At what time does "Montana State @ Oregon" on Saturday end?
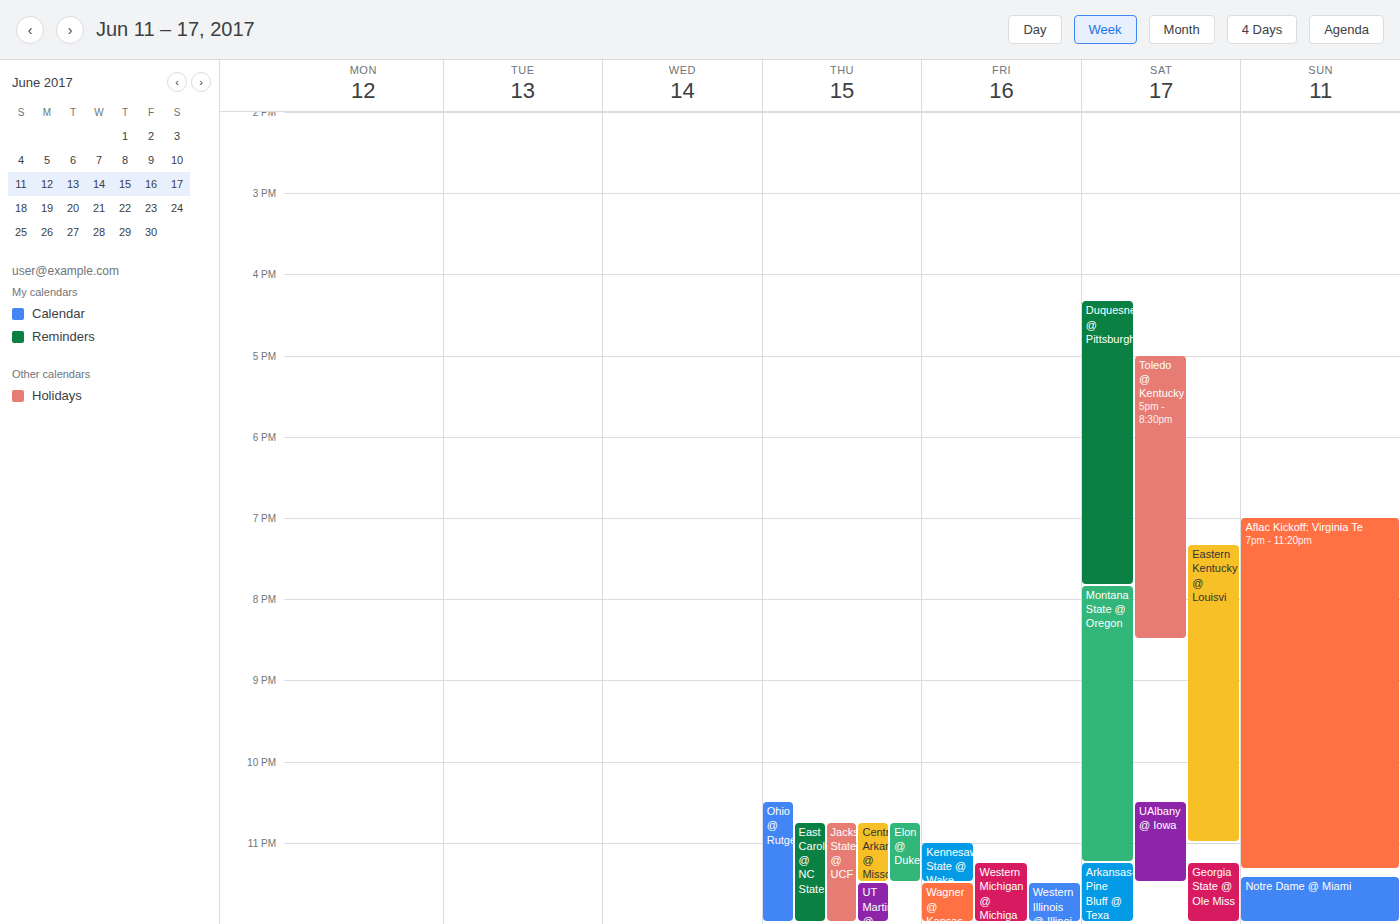
23:15